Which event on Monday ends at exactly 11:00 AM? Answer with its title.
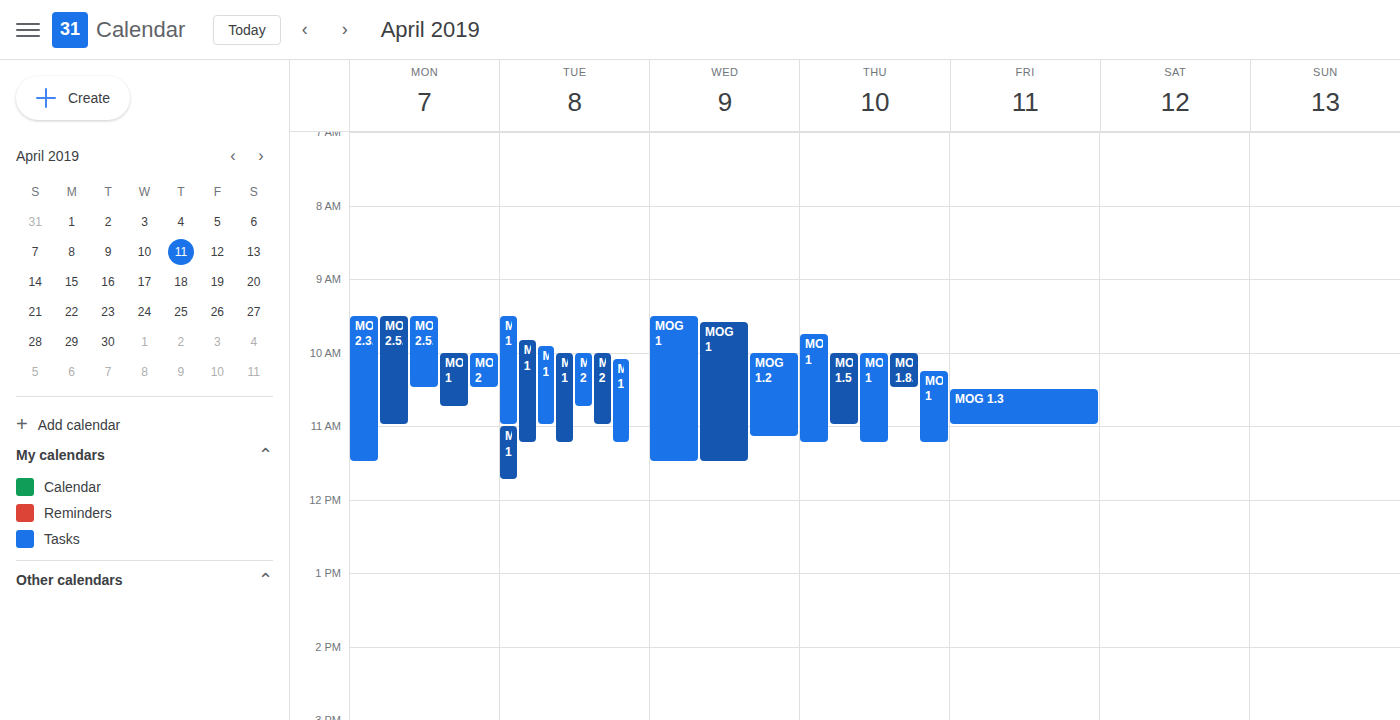
"MOG 2.5.0"